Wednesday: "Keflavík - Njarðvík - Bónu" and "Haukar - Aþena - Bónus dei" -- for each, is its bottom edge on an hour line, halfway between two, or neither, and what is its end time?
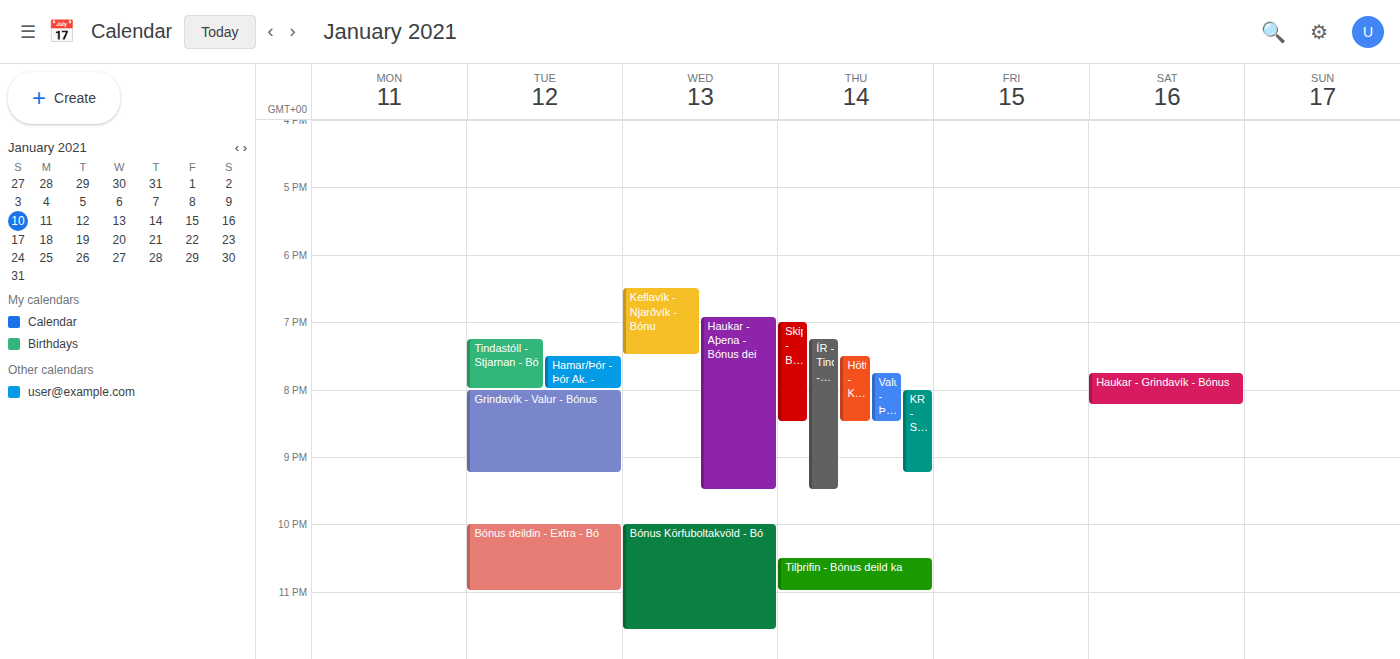
"Keflavík - Njarðvík - Bónu": 7:30 PM, halfway between the 7 PM and 8 PM lines. "Haukar - Aþena - Bónus dei": 9:30 PM, halfway between the 9 PM and 10 PM lines.